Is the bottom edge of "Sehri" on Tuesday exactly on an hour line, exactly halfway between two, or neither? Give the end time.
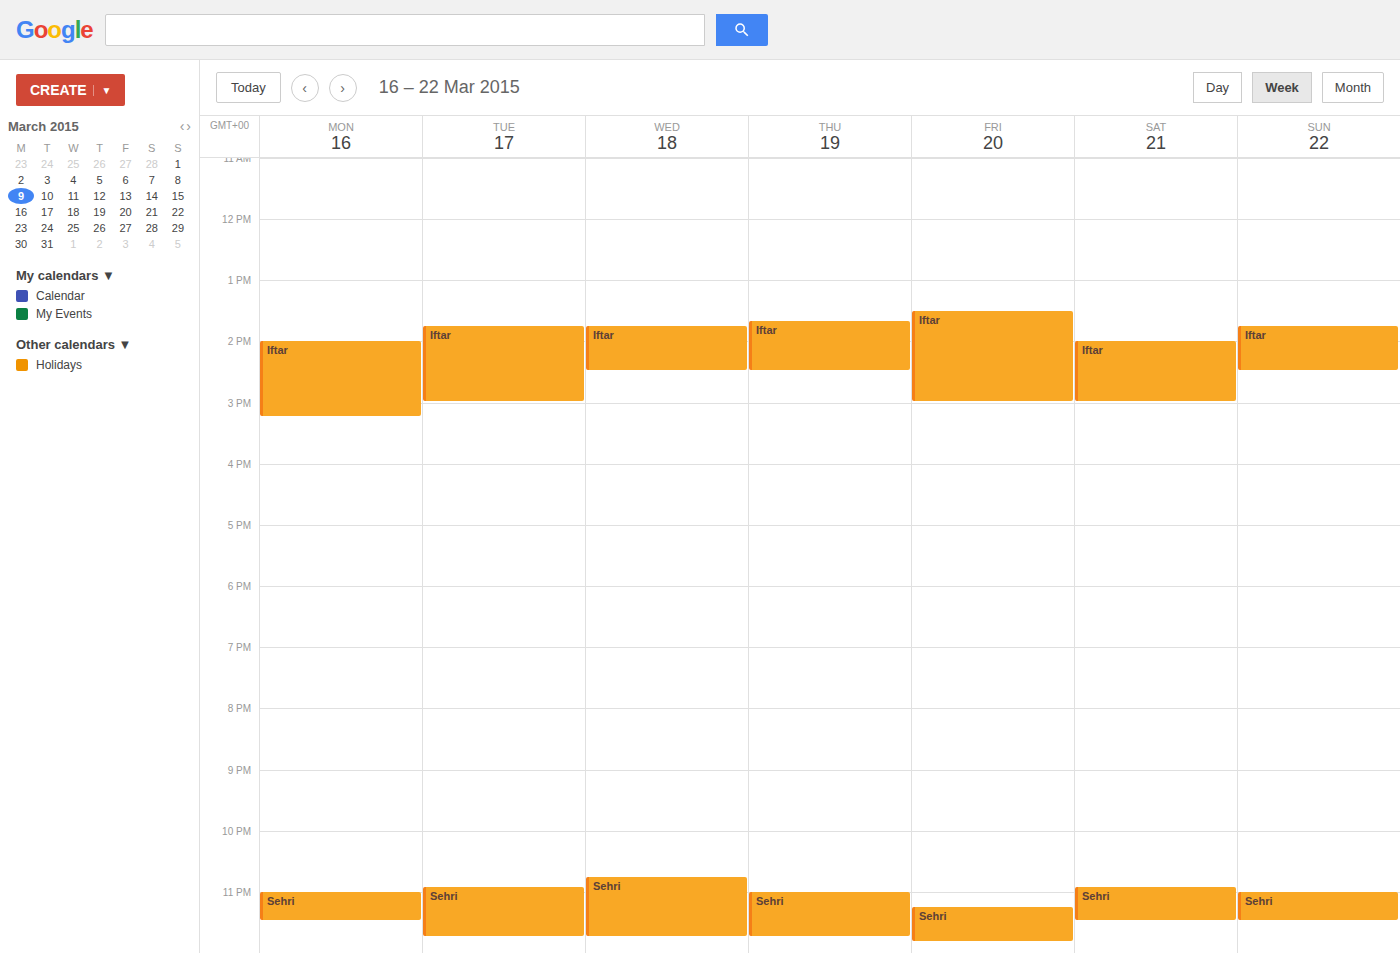
11:45 PM -- neither: three quarters of the way from the 11 PM line to the 12 AM line.